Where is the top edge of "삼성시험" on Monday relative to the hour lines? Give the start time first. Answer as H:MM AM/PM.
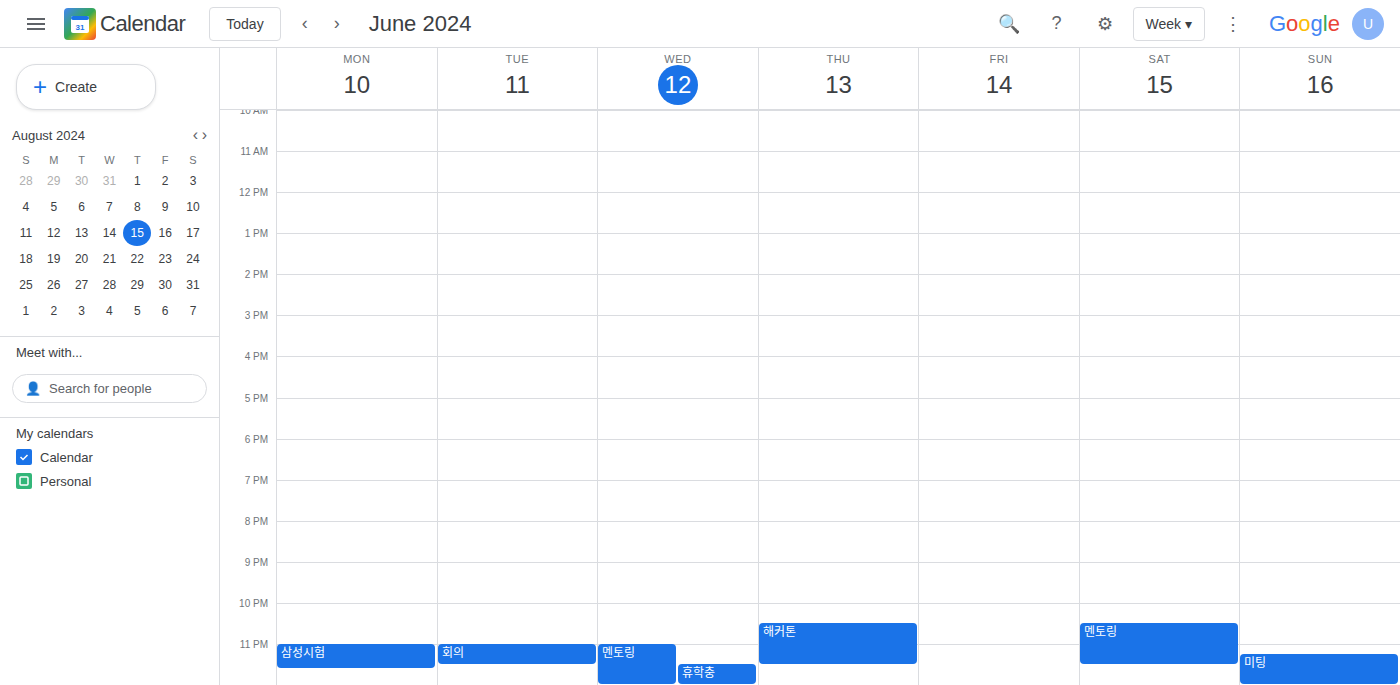
11:00 PM -- exactly on the 11 PM line.